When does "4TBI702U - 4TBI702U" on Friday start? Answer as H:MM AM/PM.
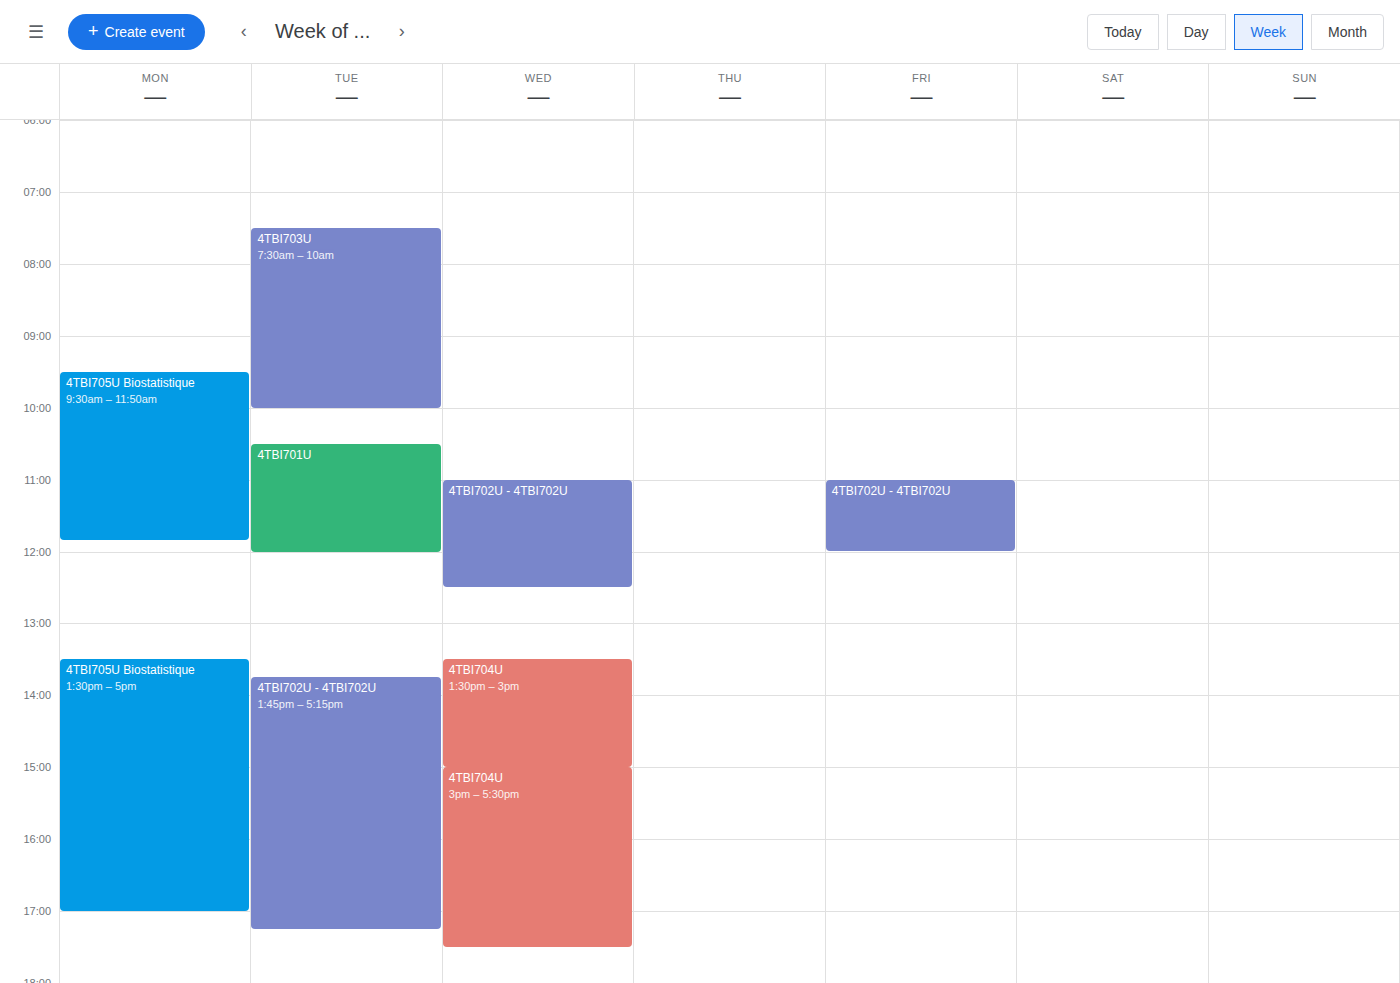
11:00 AM